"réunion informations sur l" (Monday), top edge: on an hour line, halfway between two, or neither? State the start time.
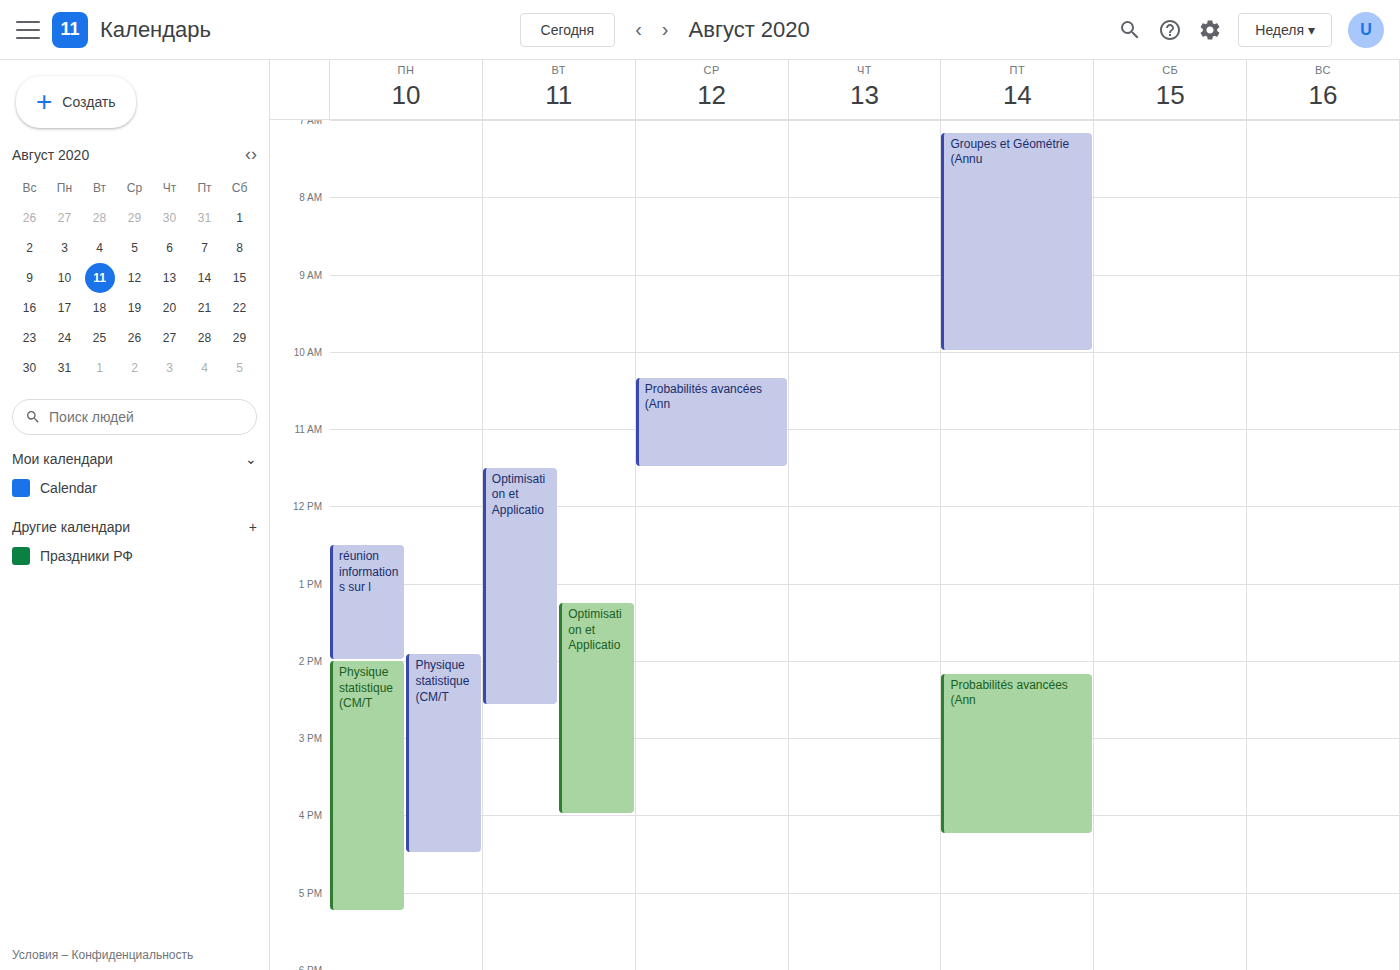
12:30 PM -- halfway between the 12 PM and 1 PM lines.